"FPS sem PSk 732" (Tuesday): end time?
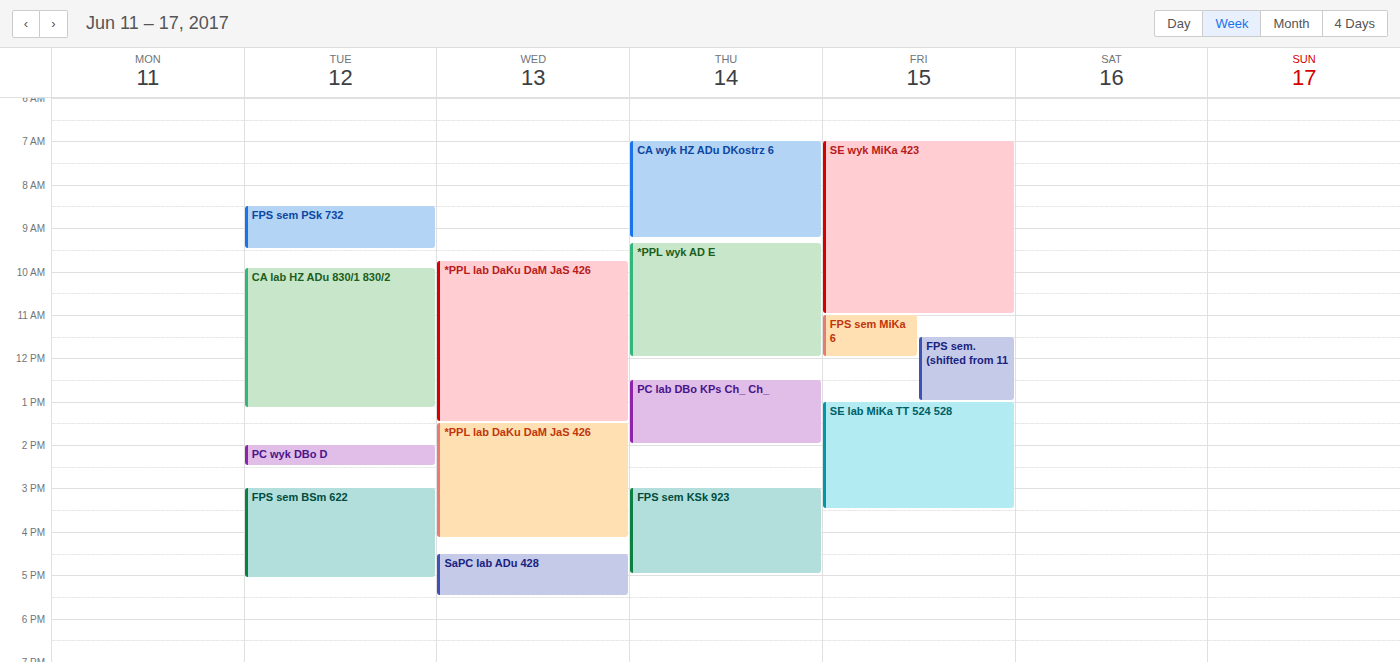
9:30 AM